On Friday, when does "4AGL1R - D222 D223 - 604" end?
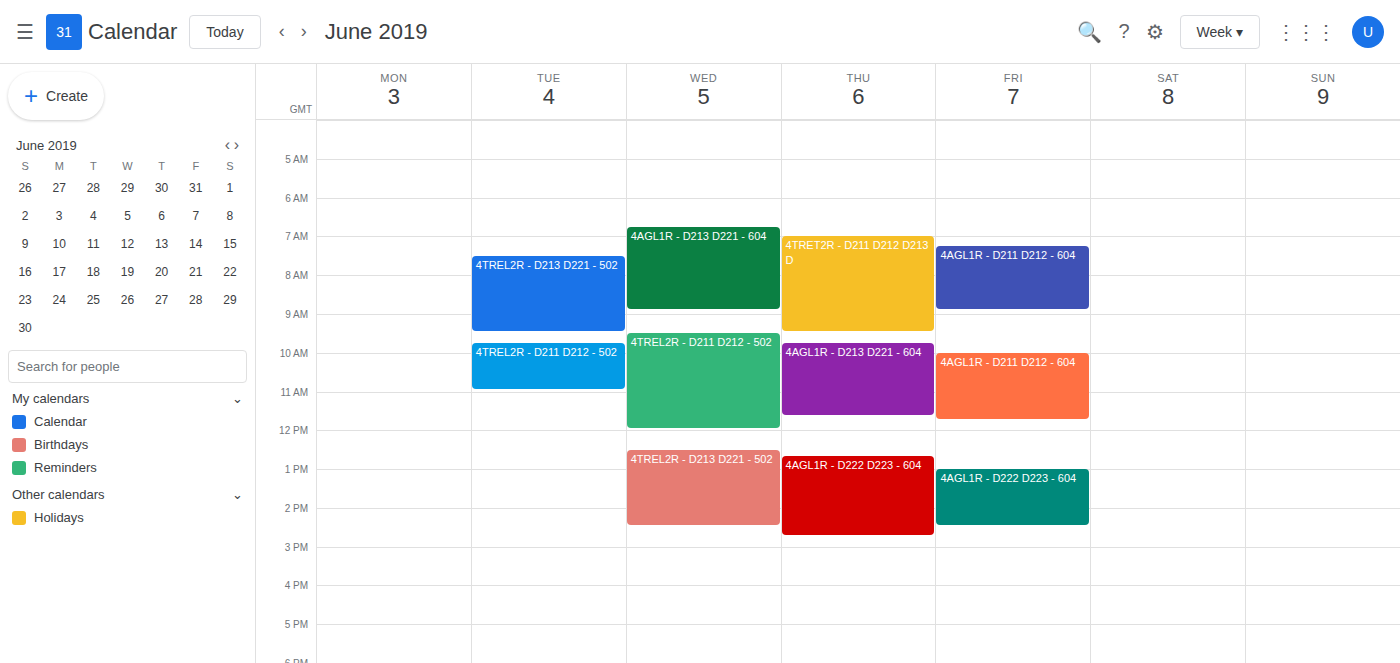
2:30 PM